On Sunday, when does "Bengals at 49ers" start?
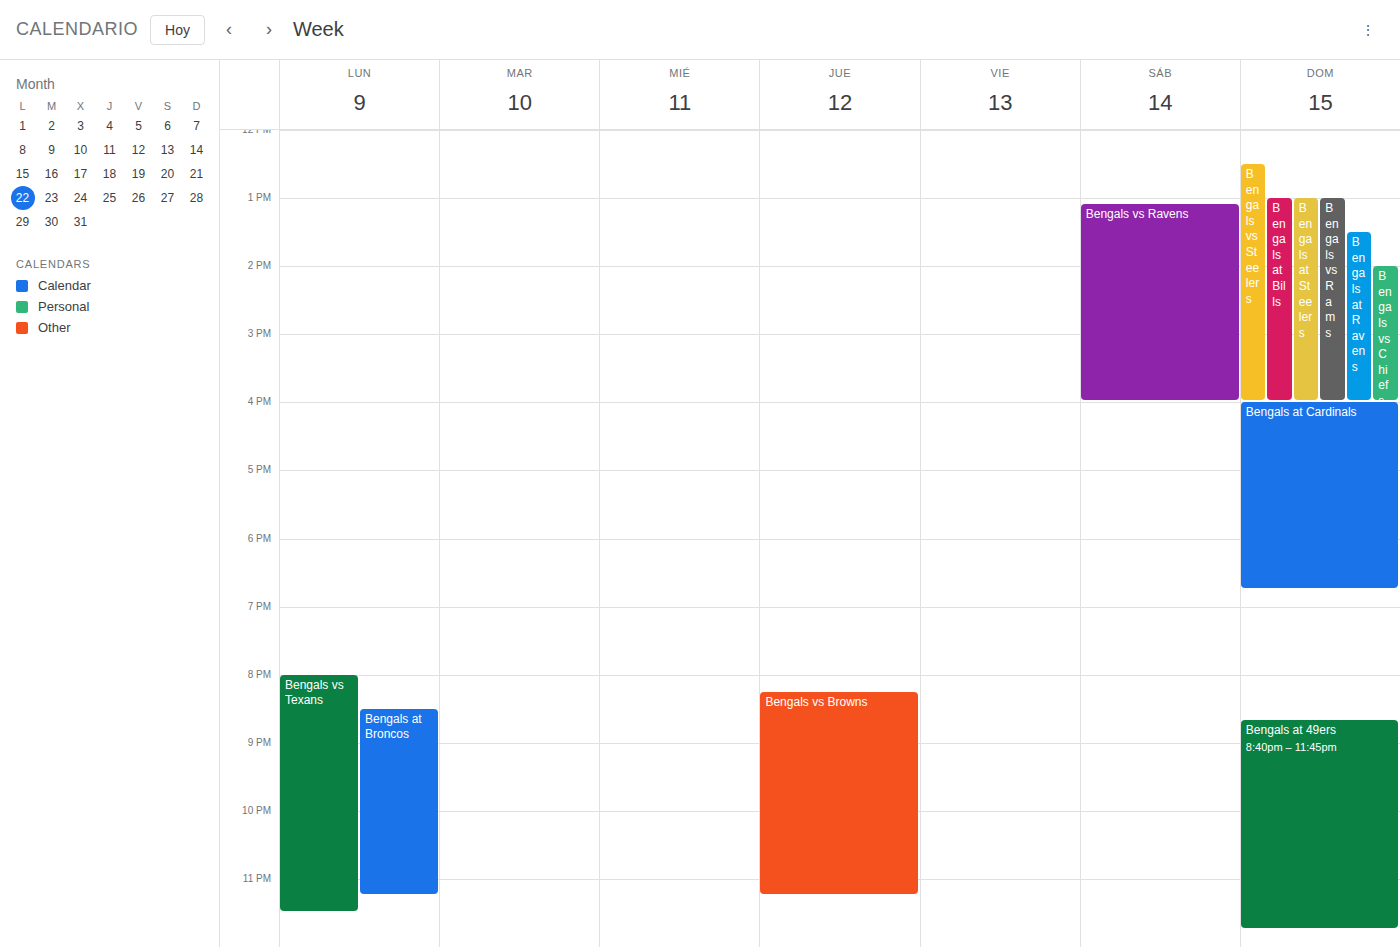
8:40 PM